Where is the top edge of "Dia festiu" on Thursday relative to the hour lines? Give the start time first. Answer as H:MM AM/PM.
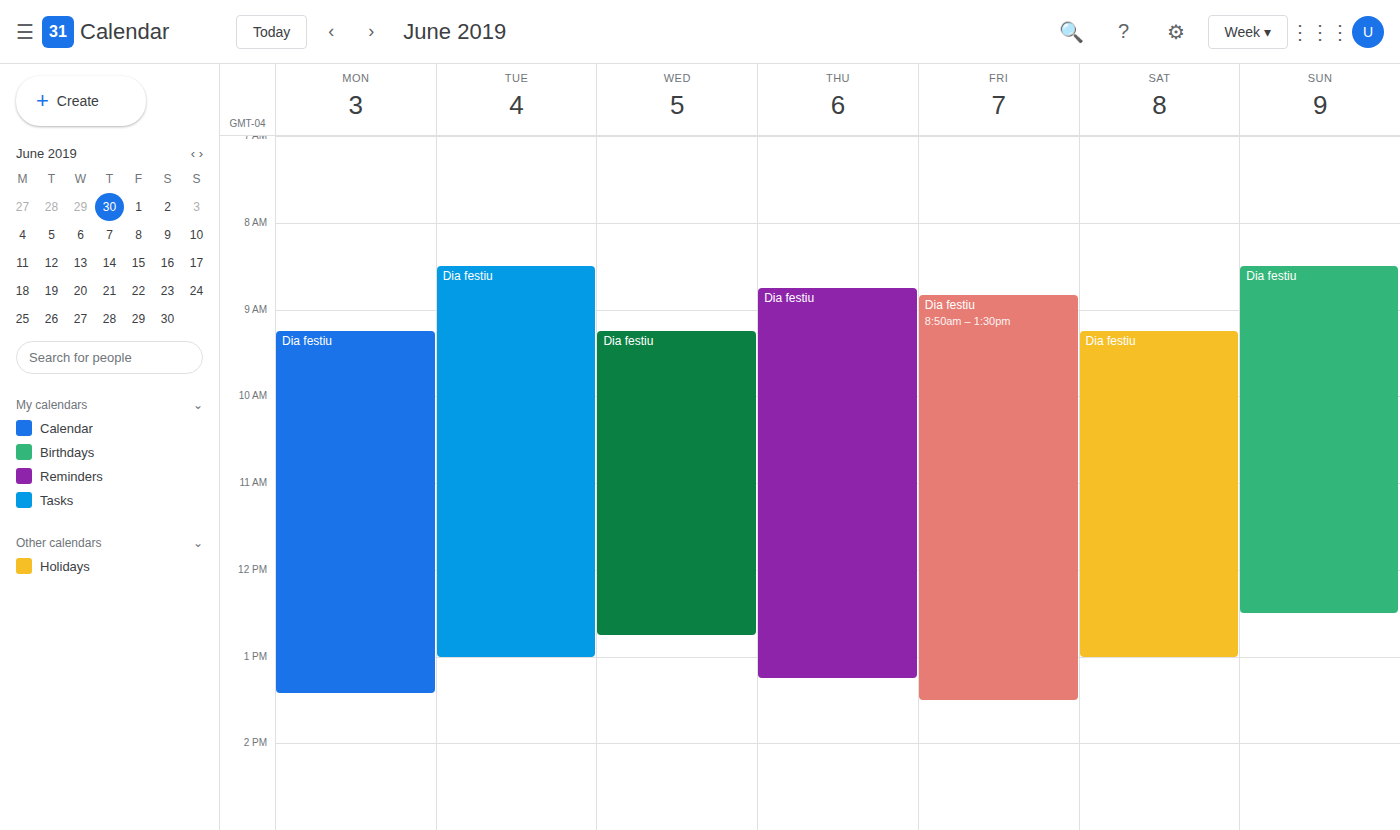
8:45 AM -- neither: three quarters of the way from the 8 AM line to the 9 AM line.